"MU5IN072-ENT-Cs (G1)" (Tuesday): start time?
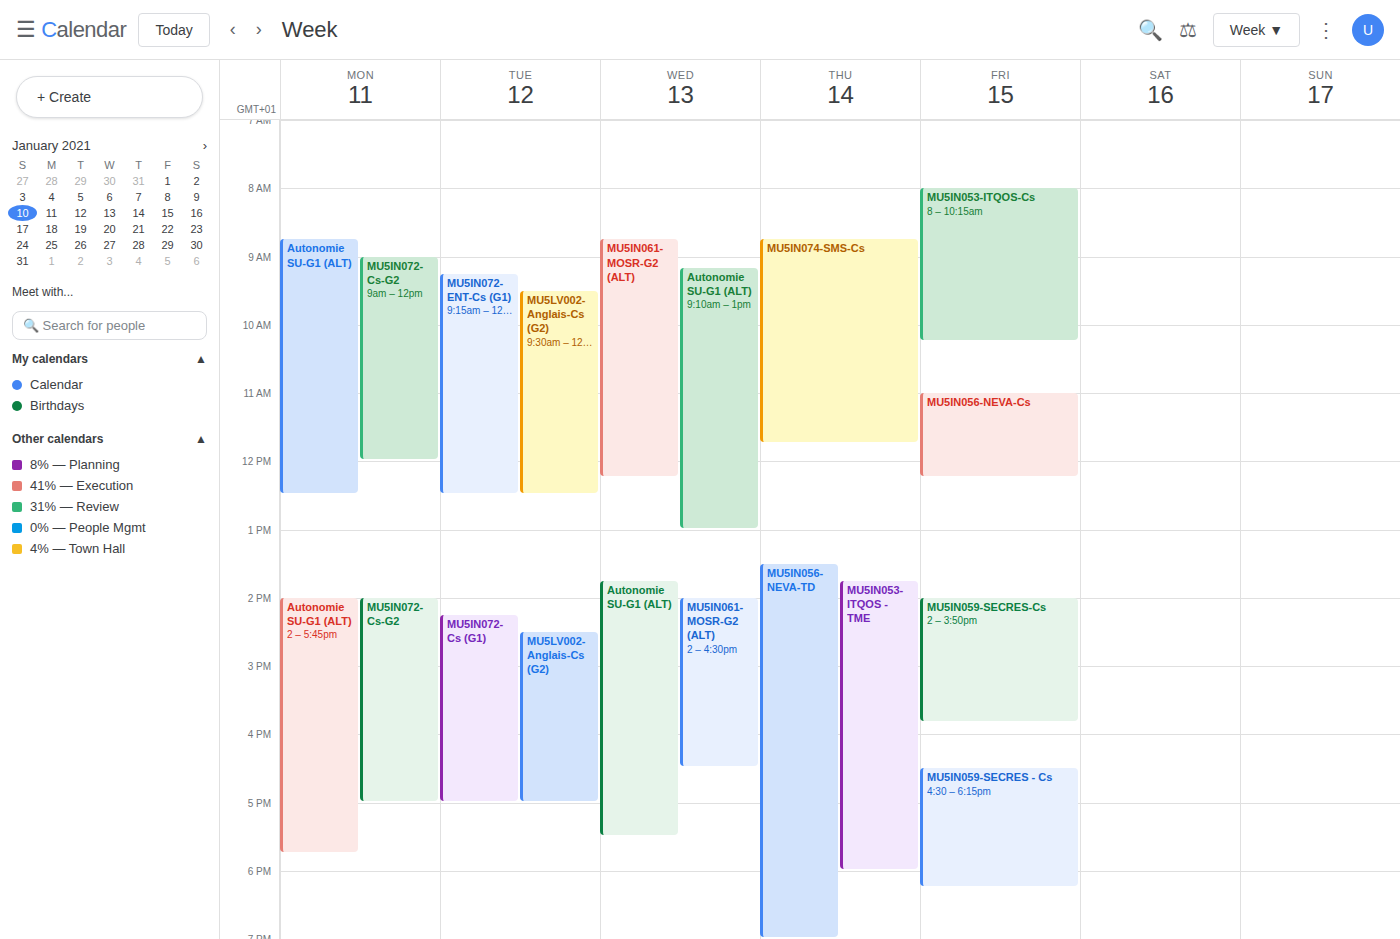
9:15 AM